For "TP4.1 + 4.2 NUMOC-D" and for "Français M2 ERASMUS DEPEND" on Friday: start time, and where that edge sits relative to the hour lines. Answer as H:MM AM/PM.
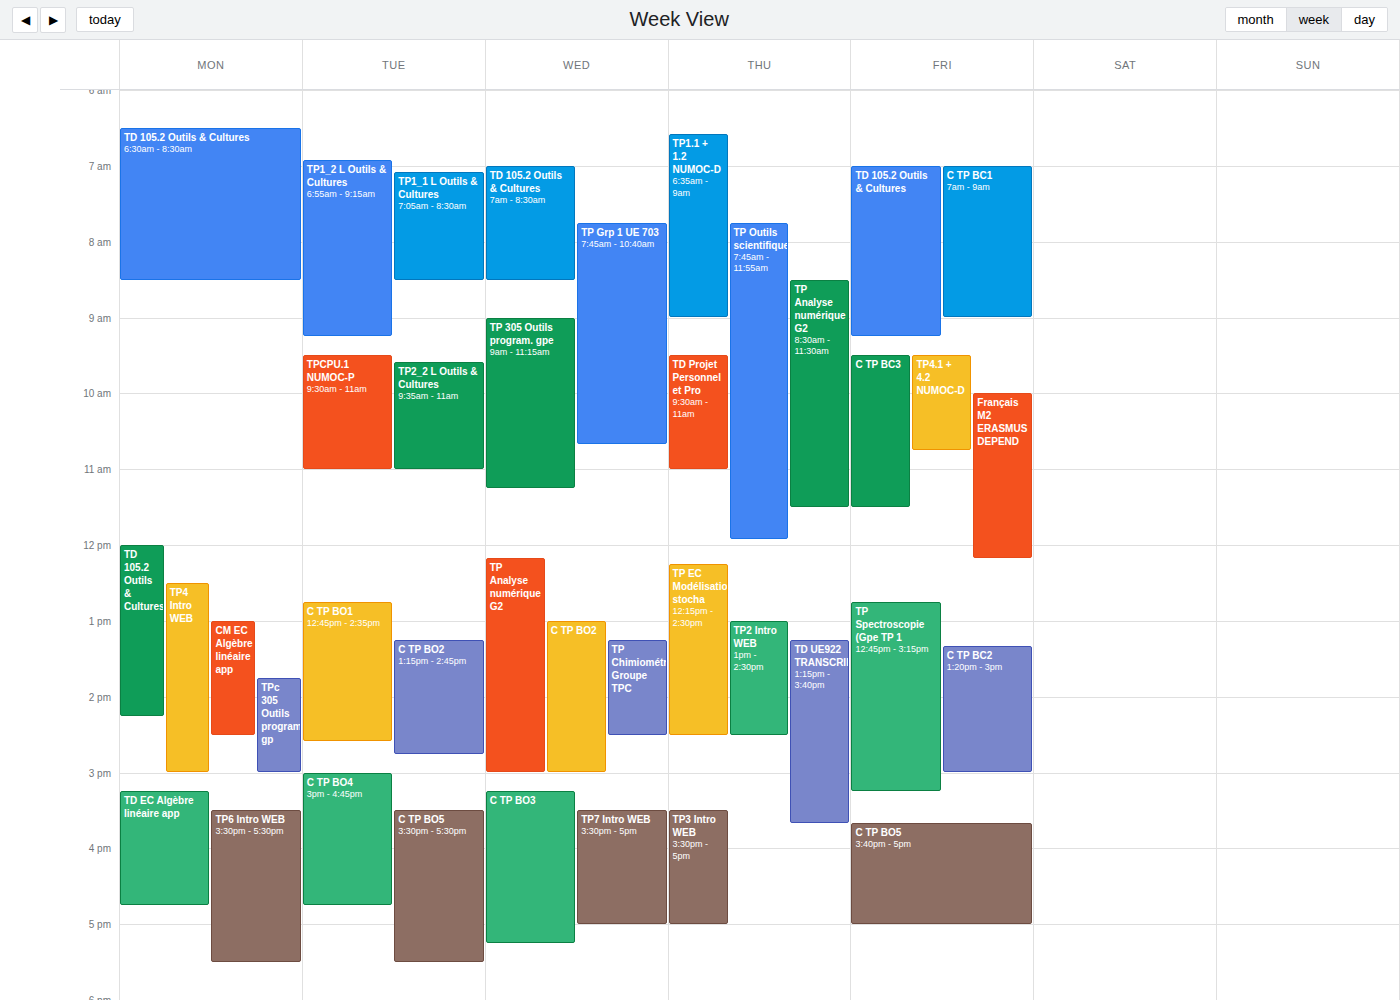
"TP4.1 + 4.2 NUMOC-D": 9:30 AM, halfway between the 9 AM and 10 AM lines. "Français M2 ERASMUS DEPEND": 10:00 AM, exactly on the 10 AM line.